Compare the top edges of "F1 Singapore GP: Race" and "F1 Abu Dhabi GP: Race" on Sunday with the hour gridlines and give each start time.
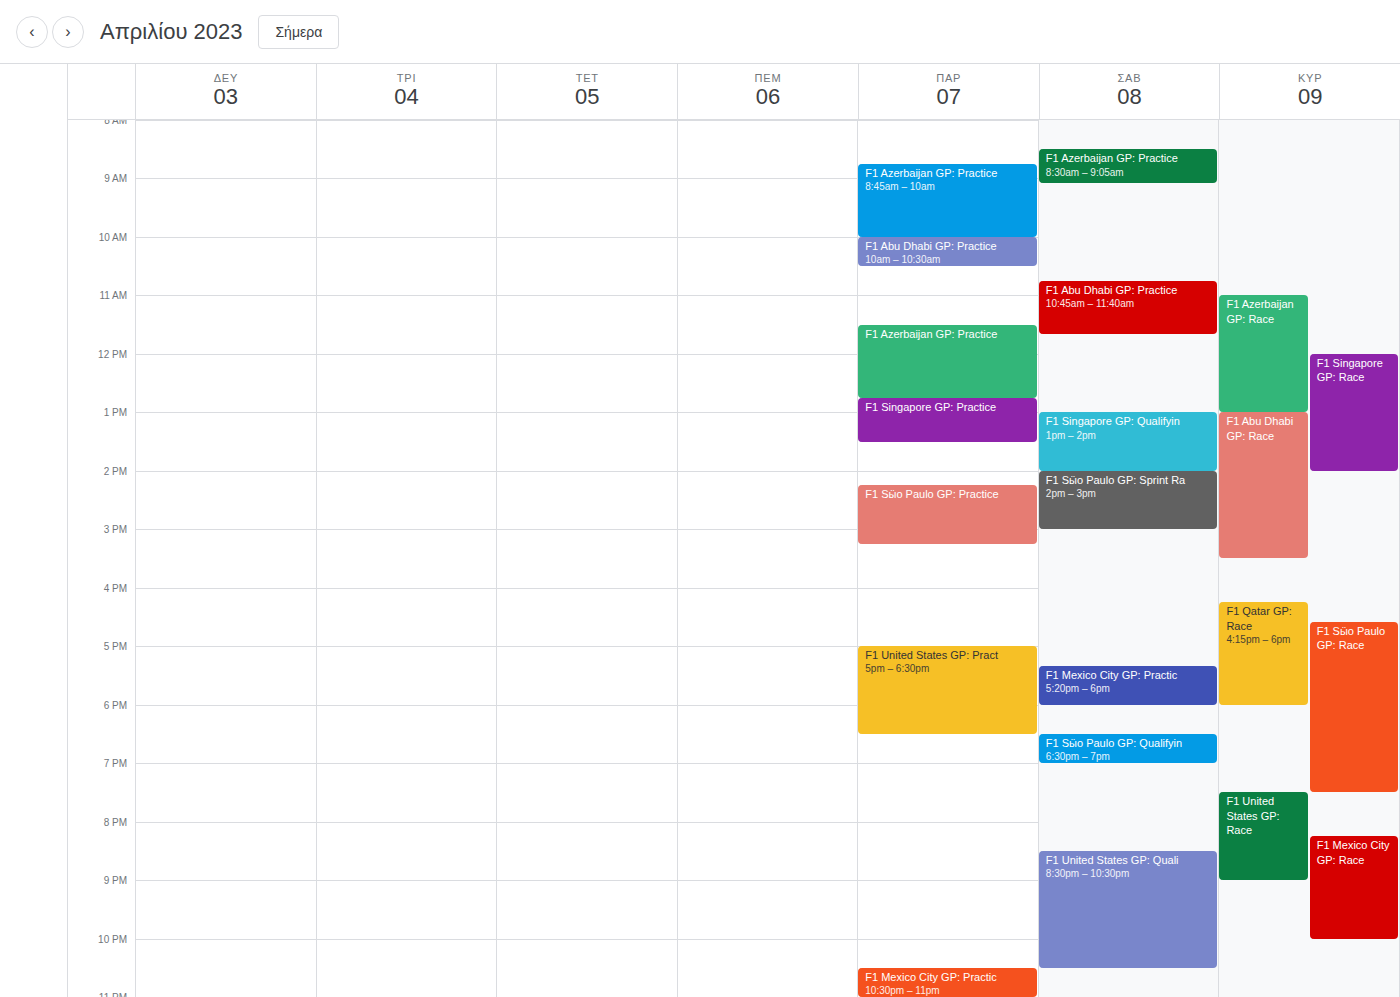
"F1 Singapore GP: Race": 12:00 PM, exactly on the 12 PM line. "F1 Abu Dhabi GP: Race": 1:00 PM, exactly on the 1 PM line.